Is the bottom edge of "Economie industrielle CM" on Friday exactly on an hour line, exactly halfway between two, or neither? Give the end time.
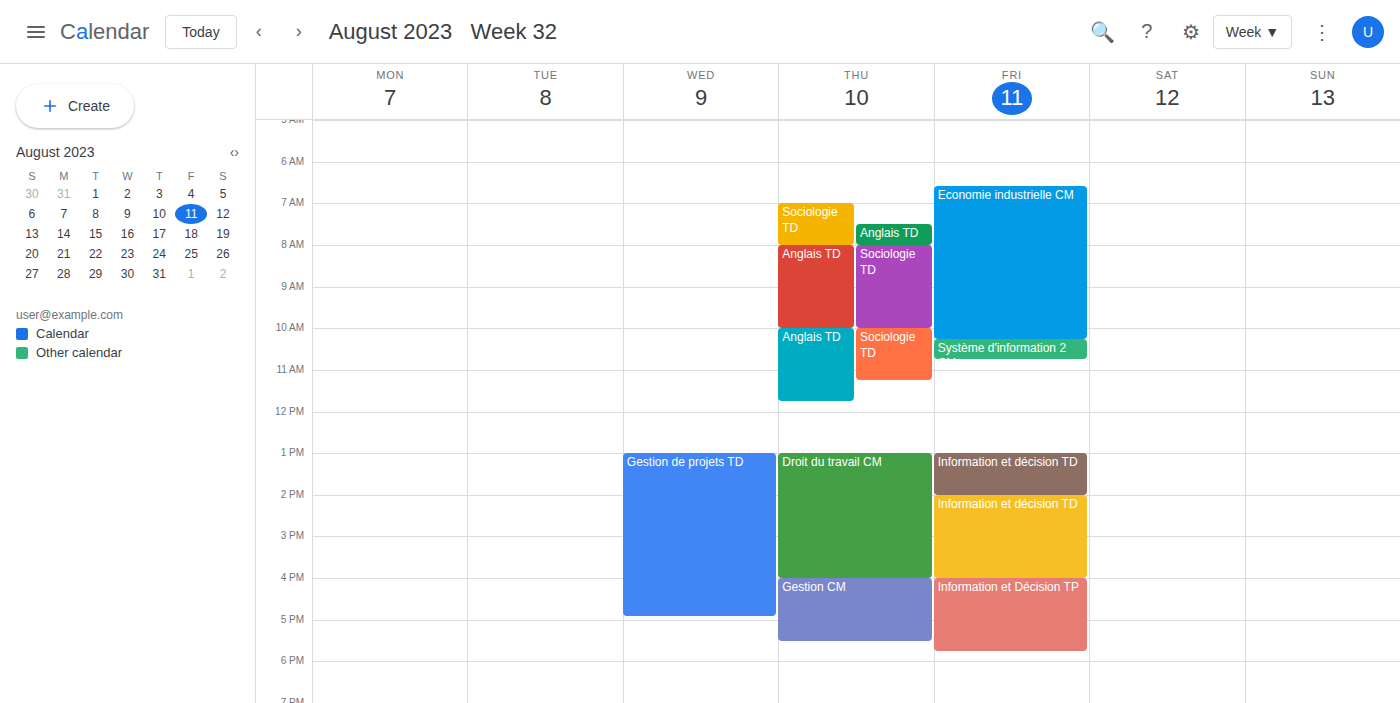
10:15 AM -- neither: a quarter of the way from the 10 AM line to the 11 AM line.